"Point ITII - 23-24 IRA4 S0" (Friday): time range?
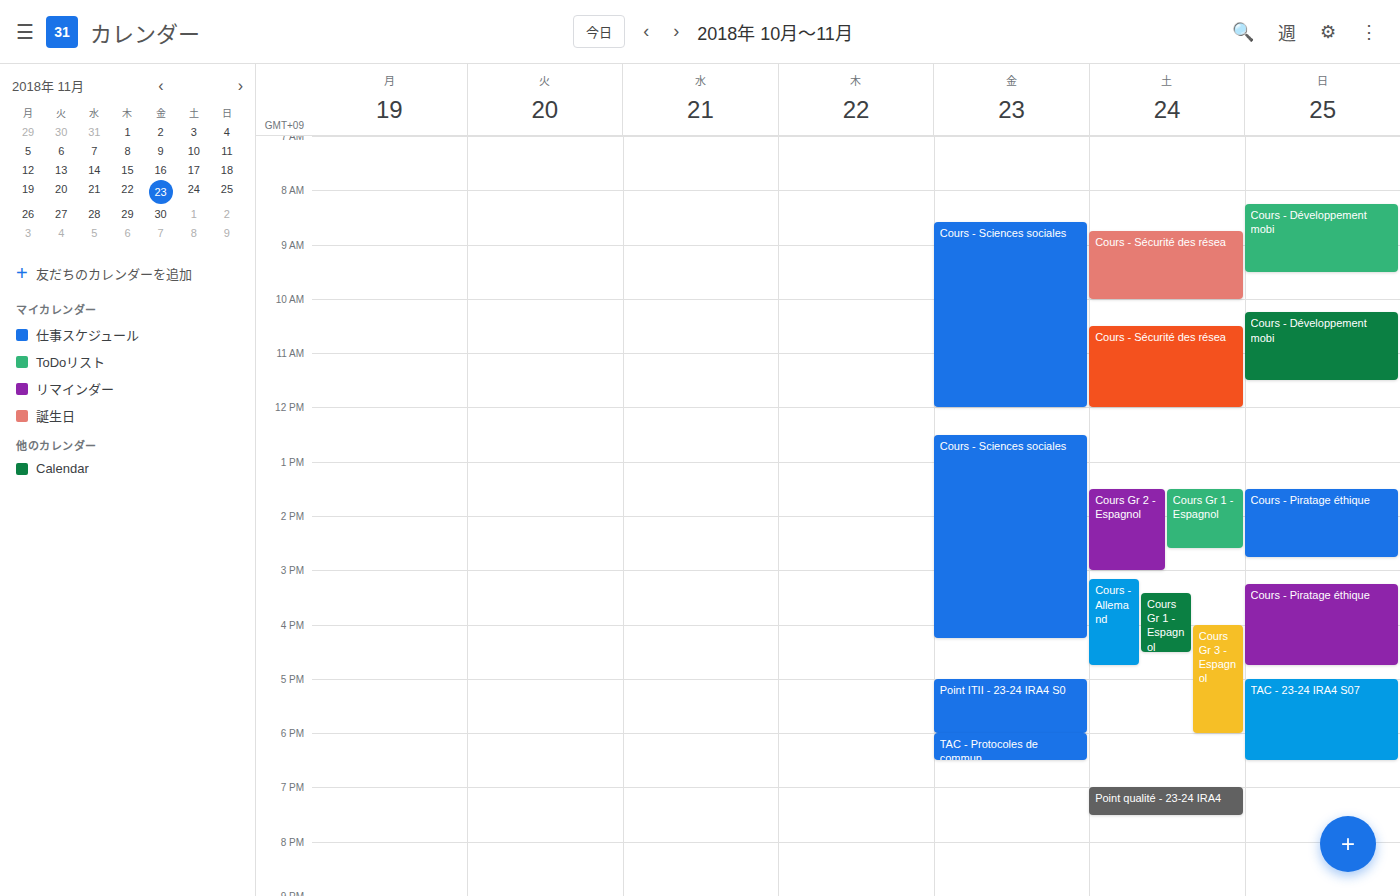
5:00 PM to 6:00 PM